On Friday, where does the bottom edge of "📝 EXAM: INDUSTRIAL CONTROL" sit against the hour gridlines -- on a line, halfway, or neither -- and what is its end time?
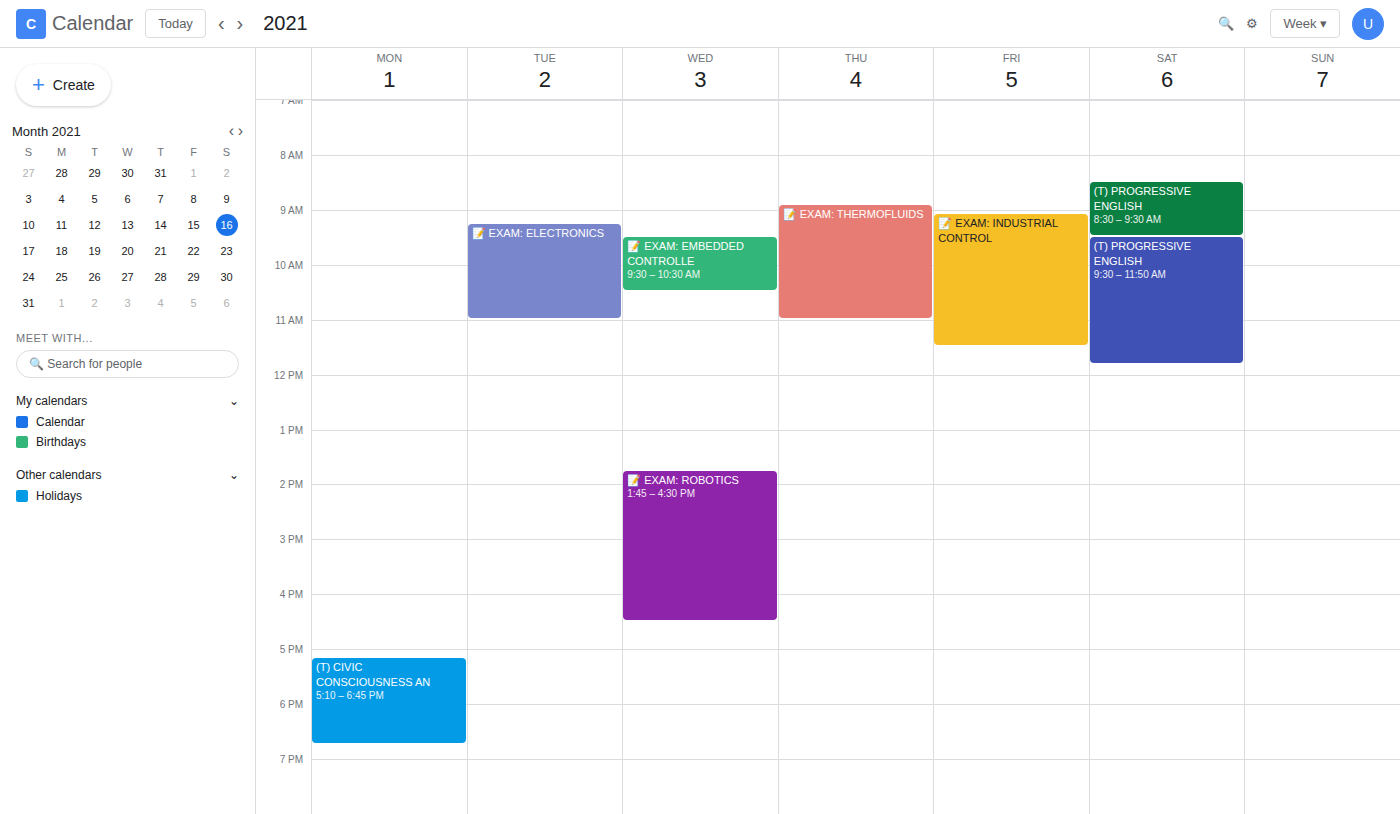
11:30 AM -- halfway between the 11 AM and 12 PM lines.